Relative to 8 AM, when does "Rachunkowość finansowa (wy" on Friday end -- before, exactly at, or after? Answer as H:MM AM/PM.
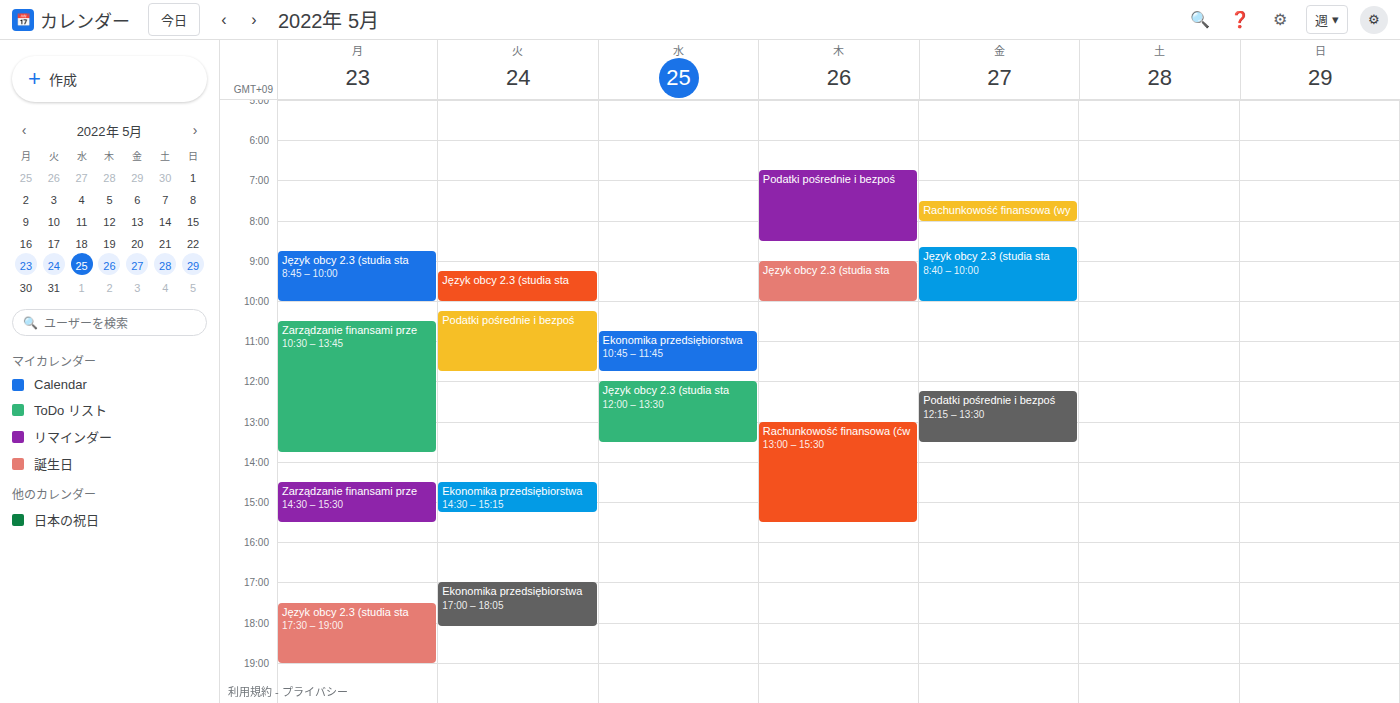
8:00 AM -- exactly at 8 AM, on the 8 AM line.